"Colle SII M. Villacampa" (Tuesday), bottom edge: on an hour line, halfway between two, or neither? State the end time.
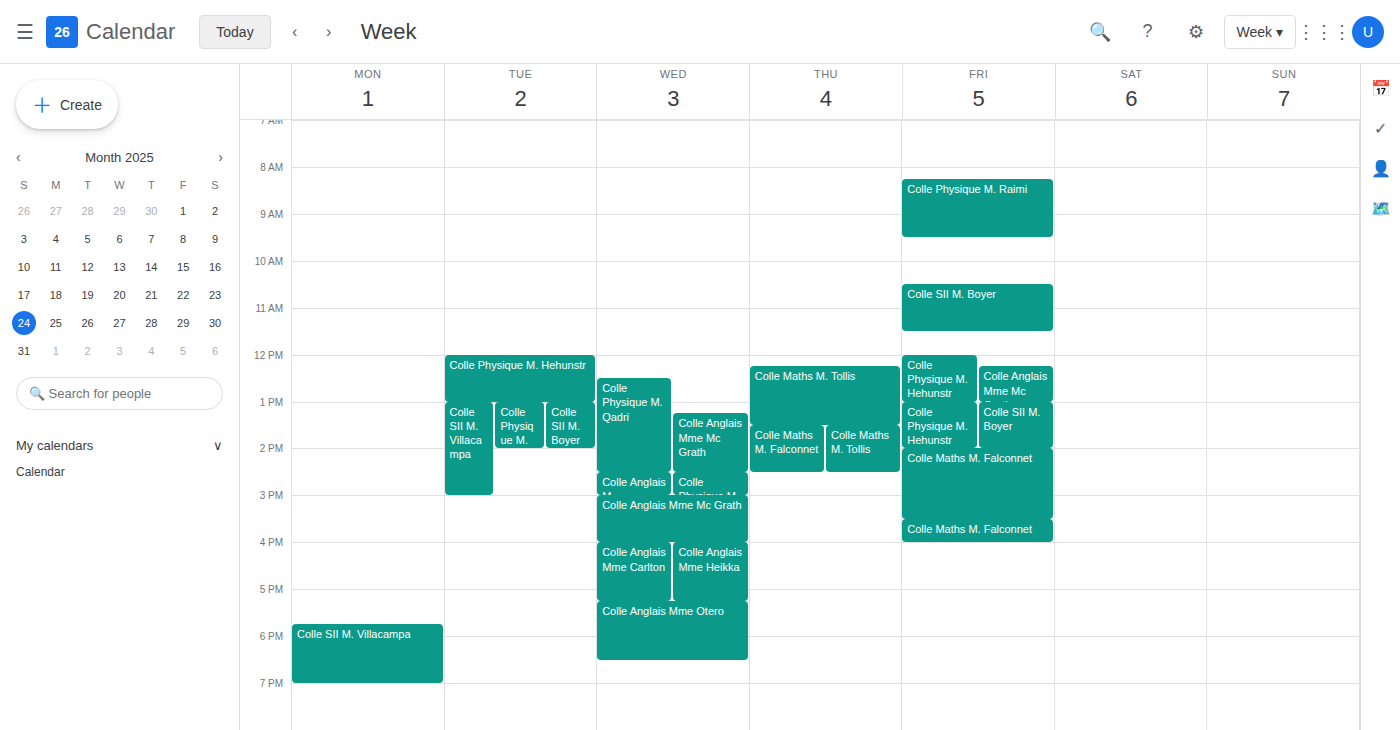
3:00 PM -- exactly on the 3 PM line.